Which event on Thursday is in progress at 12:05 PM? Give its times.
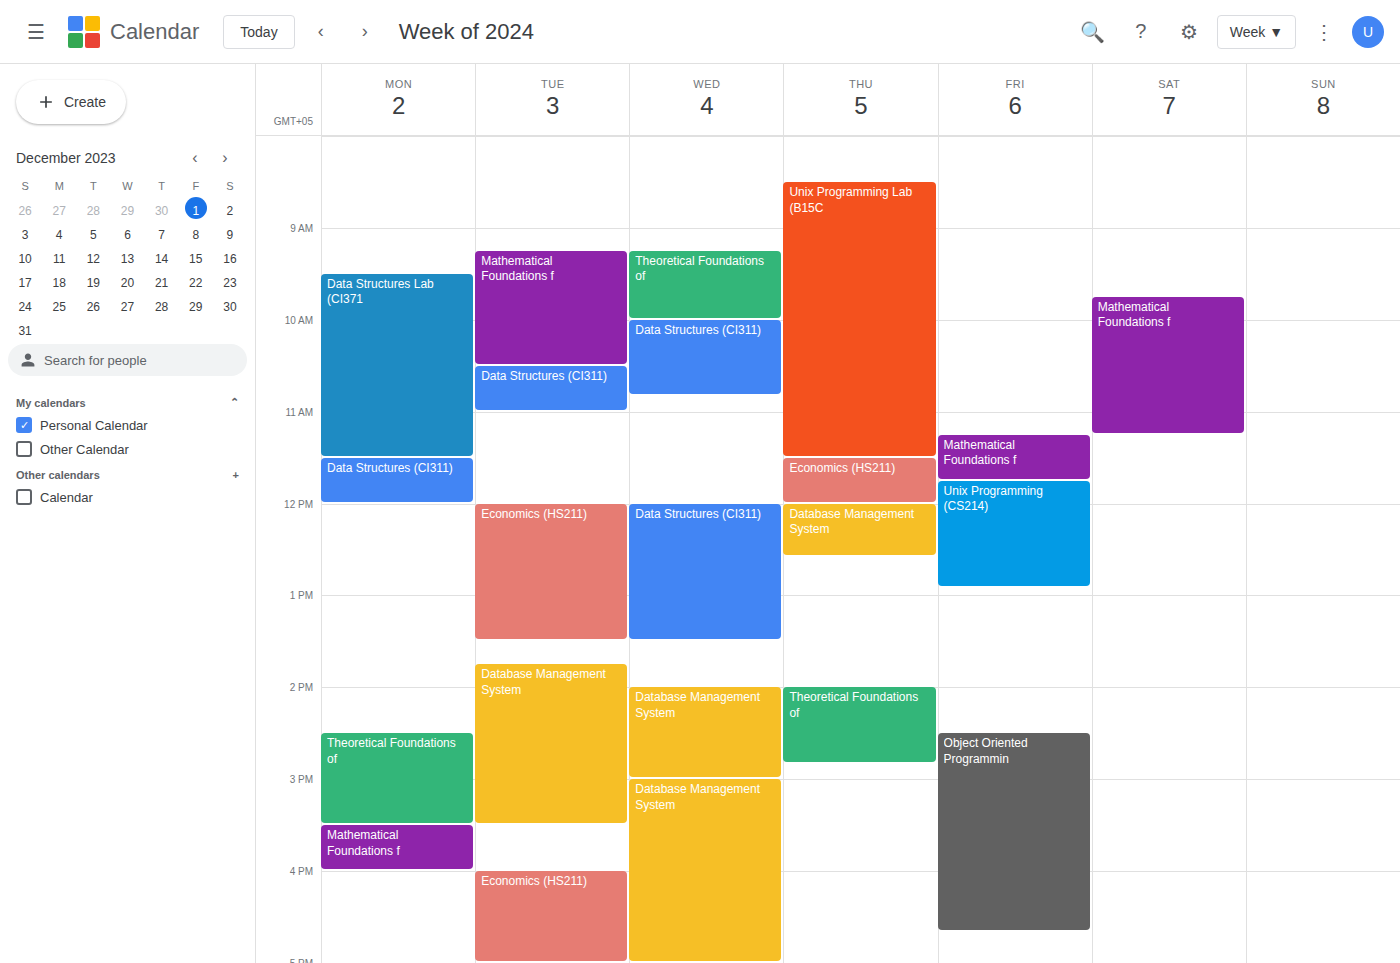
"Database Management System", 12:00 PM to 12:35 PM